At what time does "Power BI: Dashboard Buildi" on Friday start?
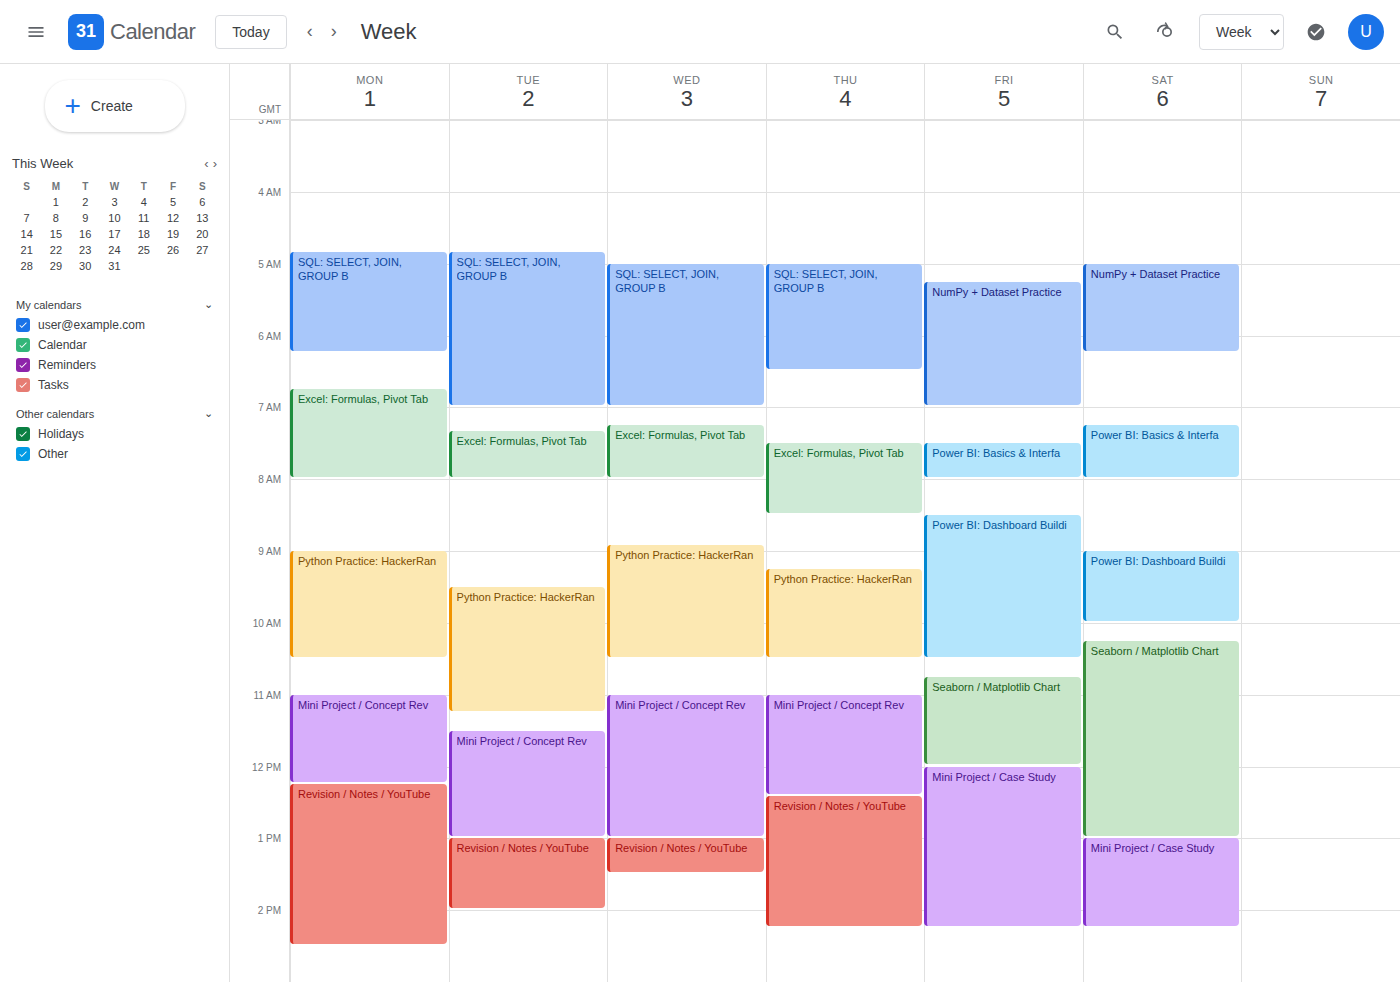
8:30 AM